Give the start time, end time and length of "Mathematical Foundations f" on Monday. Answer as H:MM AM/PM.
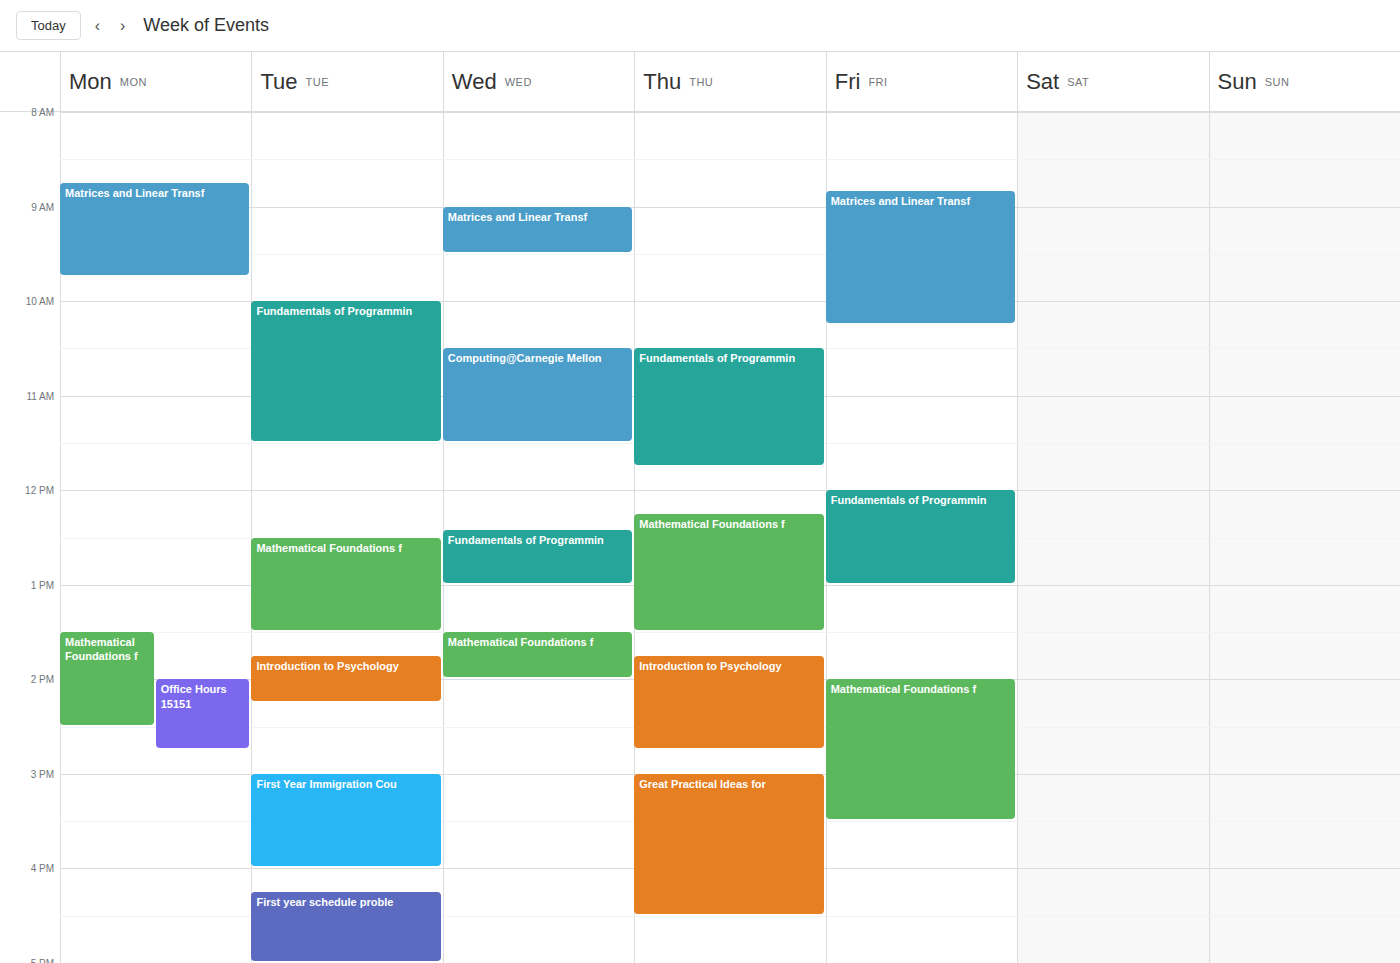
1:30 PM to 2:30 PM, 1 hour